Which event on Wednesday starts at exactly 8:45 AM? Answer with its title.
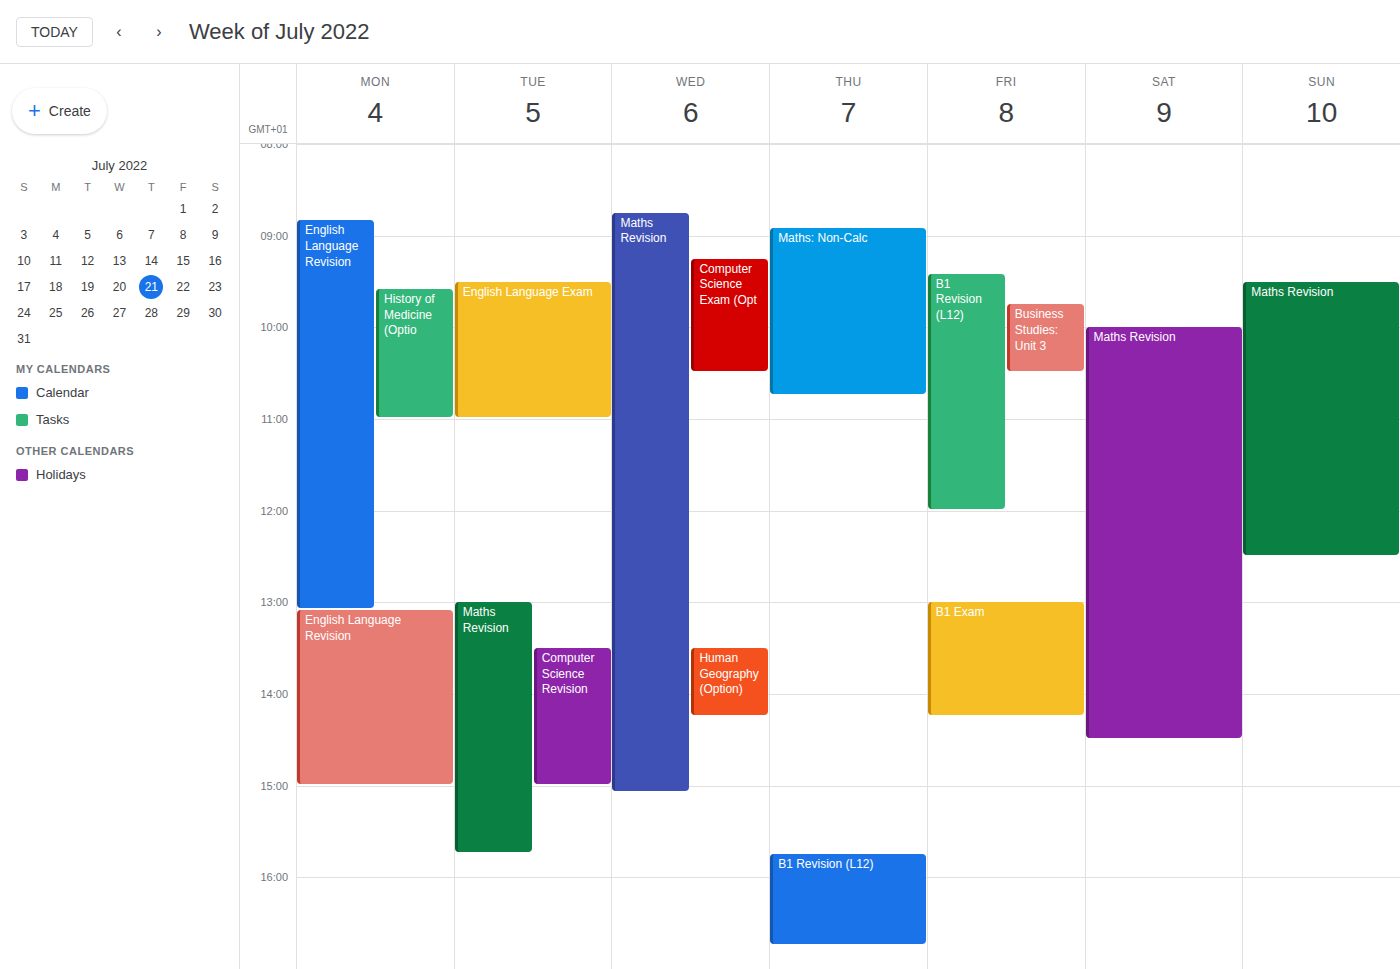
"Maths Revision"